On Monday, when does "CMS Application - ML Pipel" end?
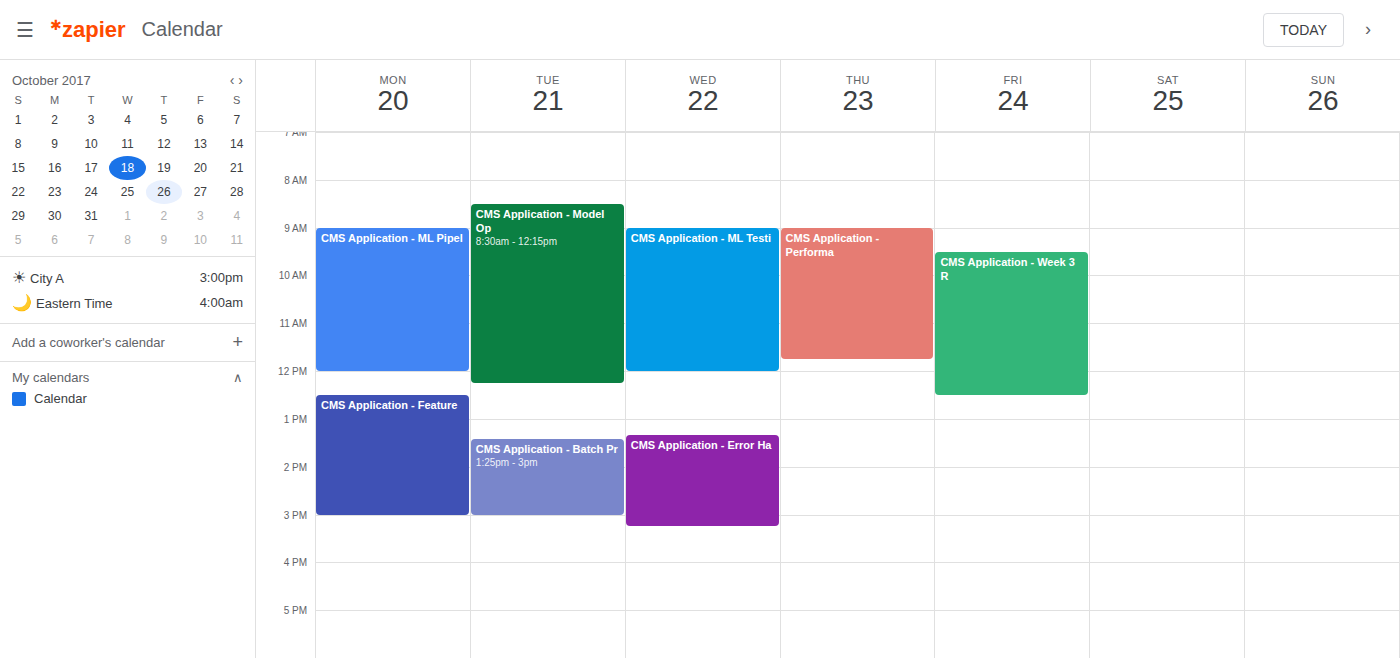
12:00 PM